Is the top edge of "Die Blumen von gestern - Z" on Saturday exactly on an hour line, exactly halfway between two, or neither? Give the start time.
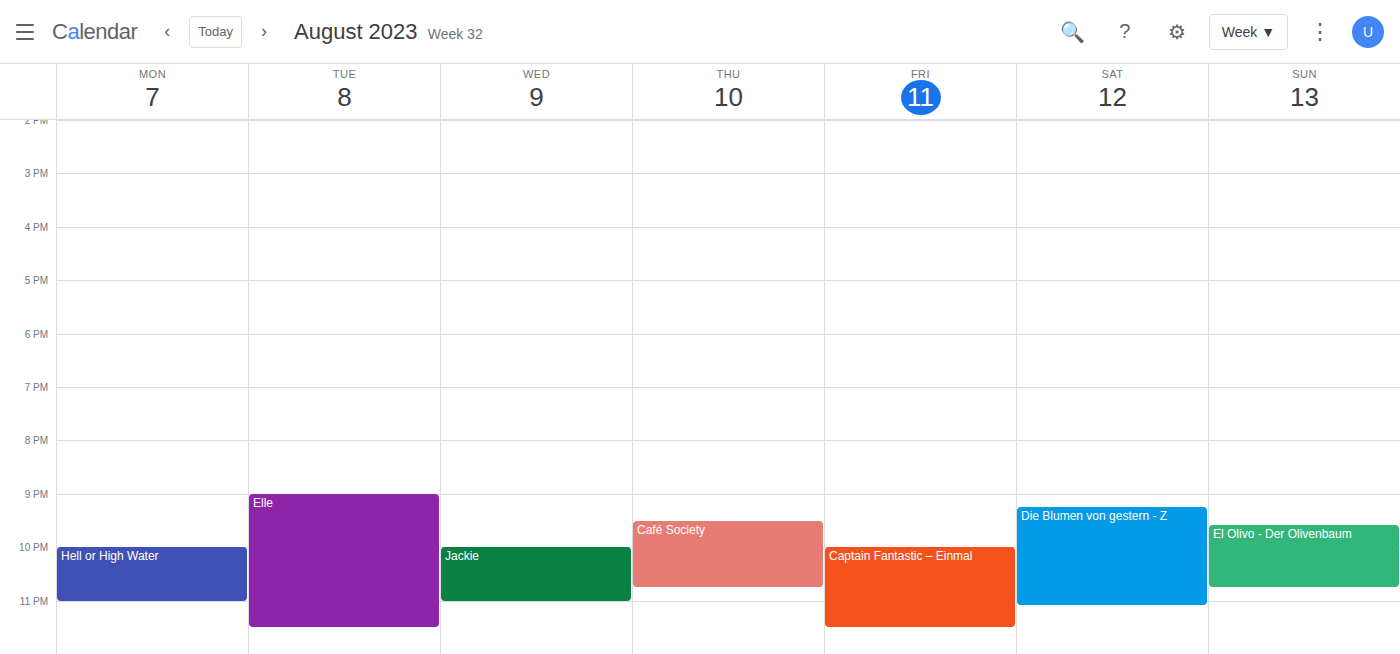
9:15 PM -- neither: a quarter of the way from the 9 PM line to the 10 PM line.